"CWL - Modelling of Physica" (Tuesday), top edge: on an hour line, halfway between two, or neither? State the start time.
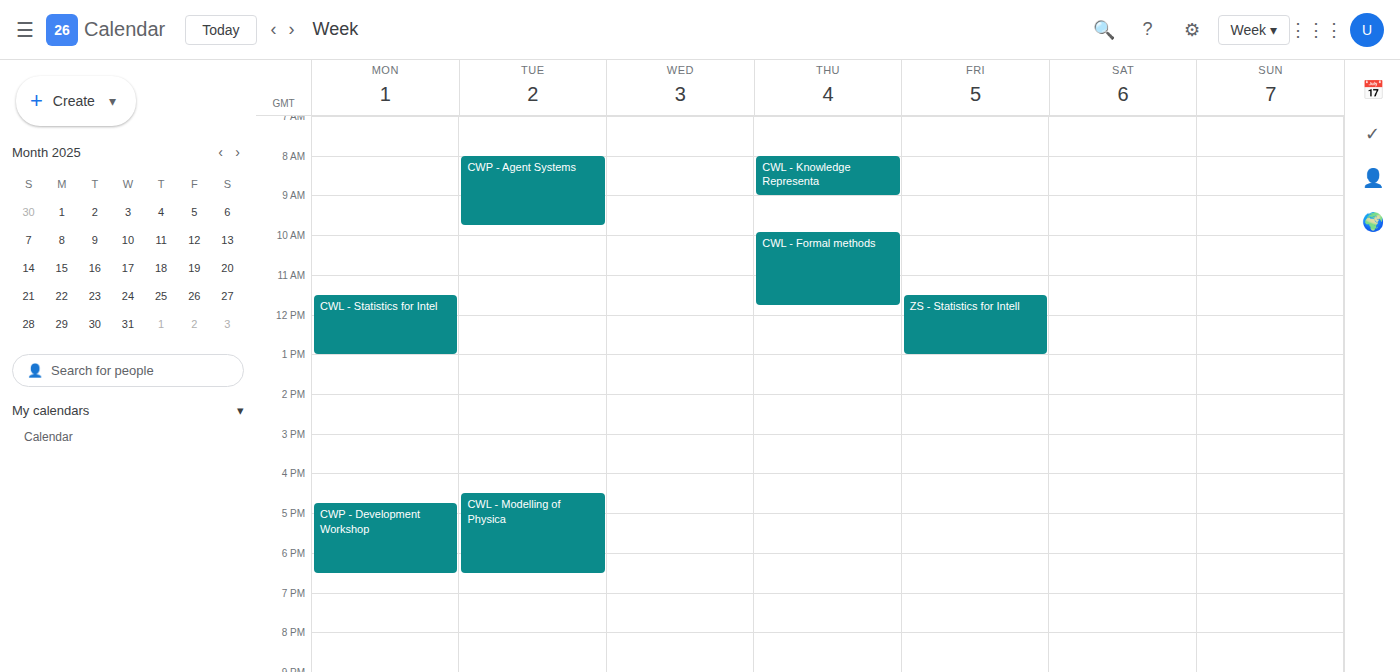
4:30 PM -- halfway between the 4 PM and 5 PM lines.